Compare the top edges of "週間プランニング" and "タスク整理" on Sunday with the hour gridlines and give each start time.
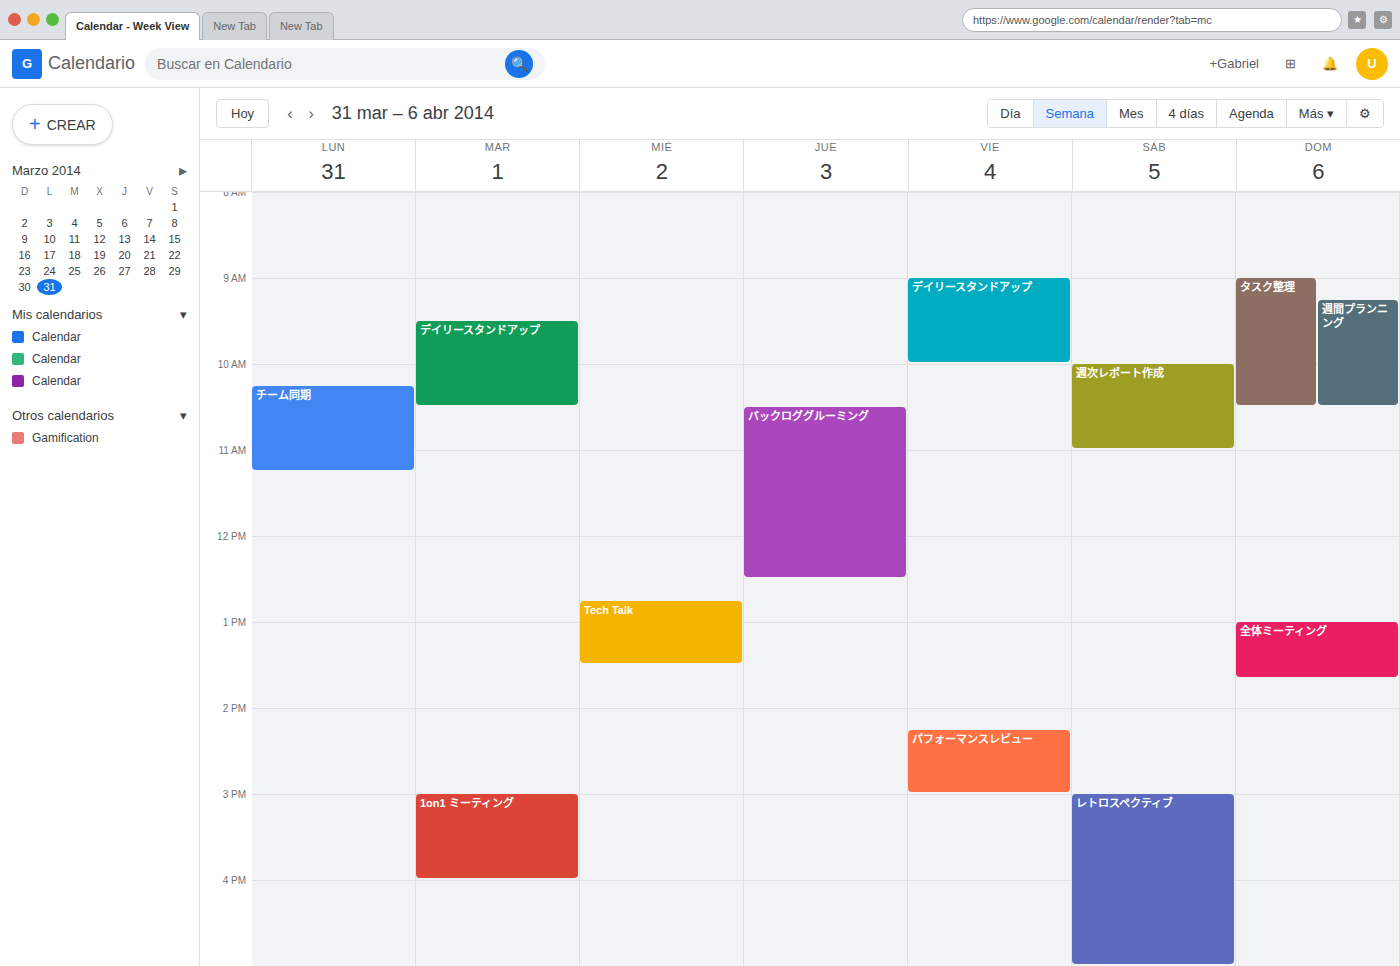
"週間プランニング": 9:15 AM, neither: a quarter of the way from the 9 AM line to the 10 AM line. "タスク整理": 9:00 AM, exactly on the 9 AM line.